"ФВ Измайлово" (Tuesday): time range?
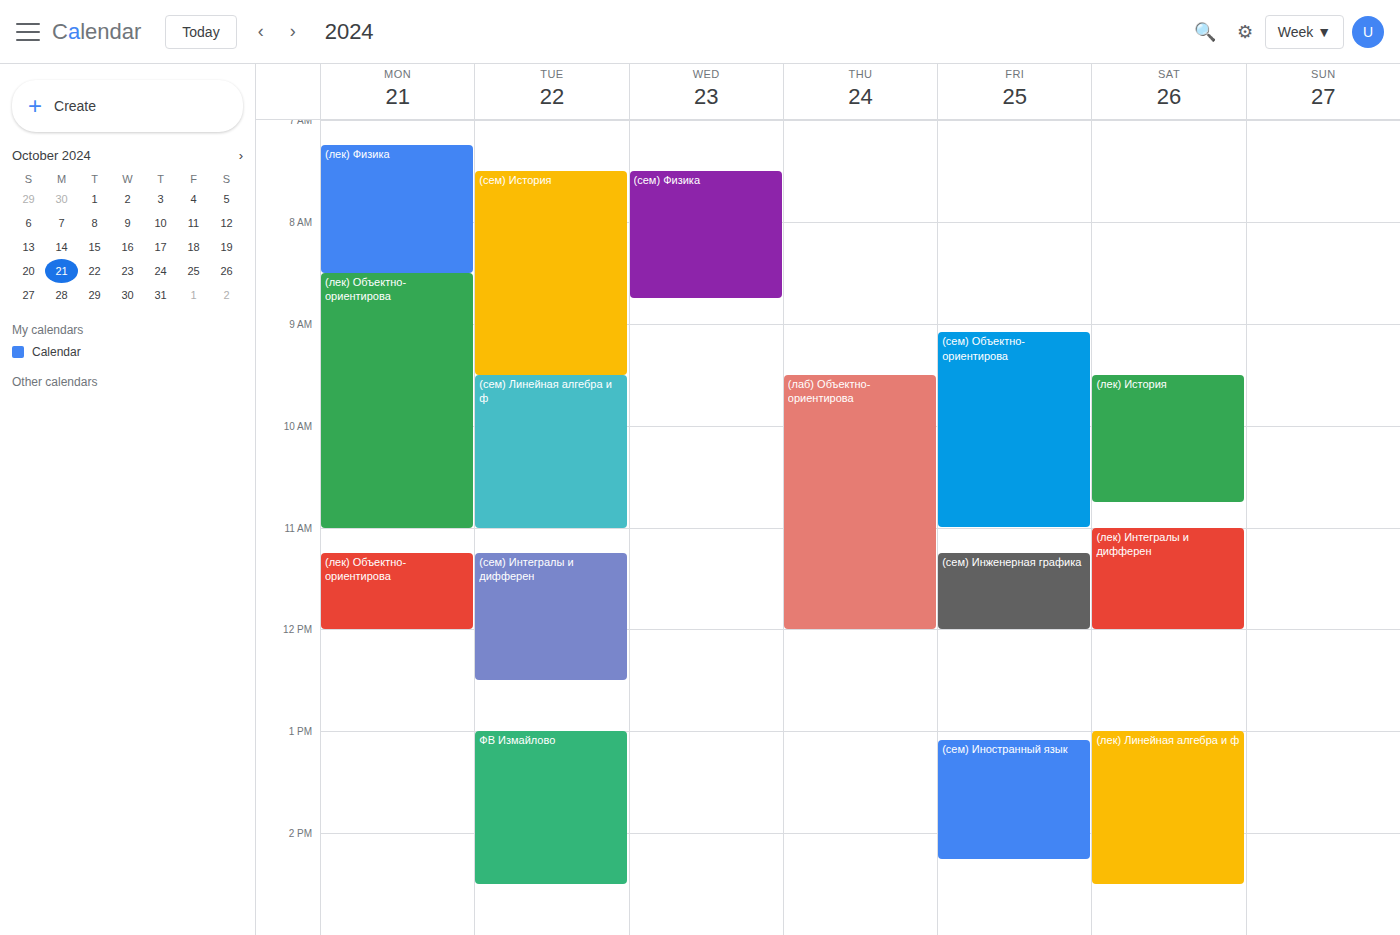
13:00 to 14:30